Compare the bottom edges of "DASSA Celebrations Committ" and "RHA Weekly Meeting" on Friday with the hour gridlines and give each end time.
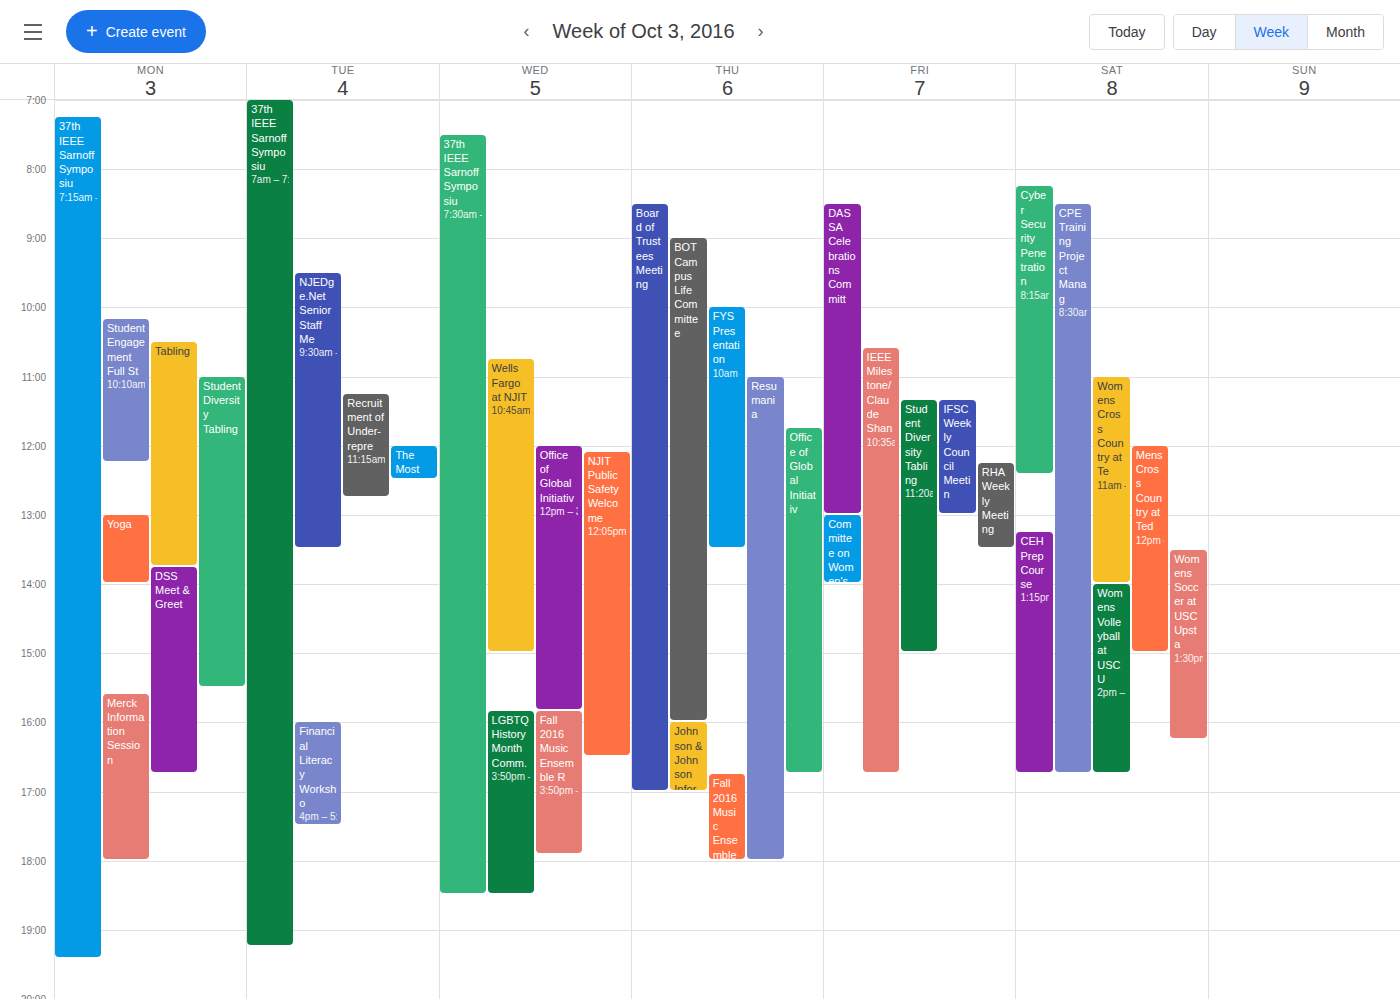
"DASSA Celebrations Committ": 1:00 PM, exactly on the 1 PM line. "RHA Weekly Meeting": 1:30 PM, halfway between the 1 PM and 2 PM lines.